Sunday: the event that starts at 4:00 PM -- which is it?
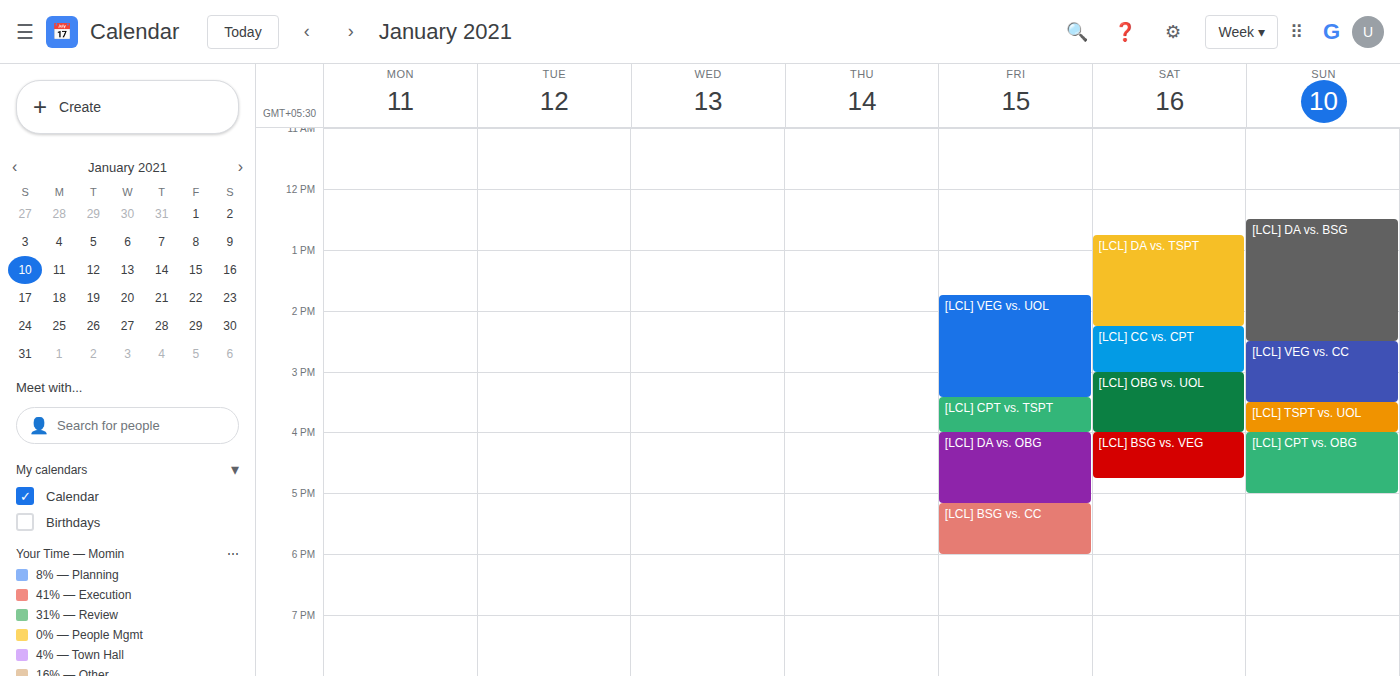
"[LCL] CPT vs. OBG"